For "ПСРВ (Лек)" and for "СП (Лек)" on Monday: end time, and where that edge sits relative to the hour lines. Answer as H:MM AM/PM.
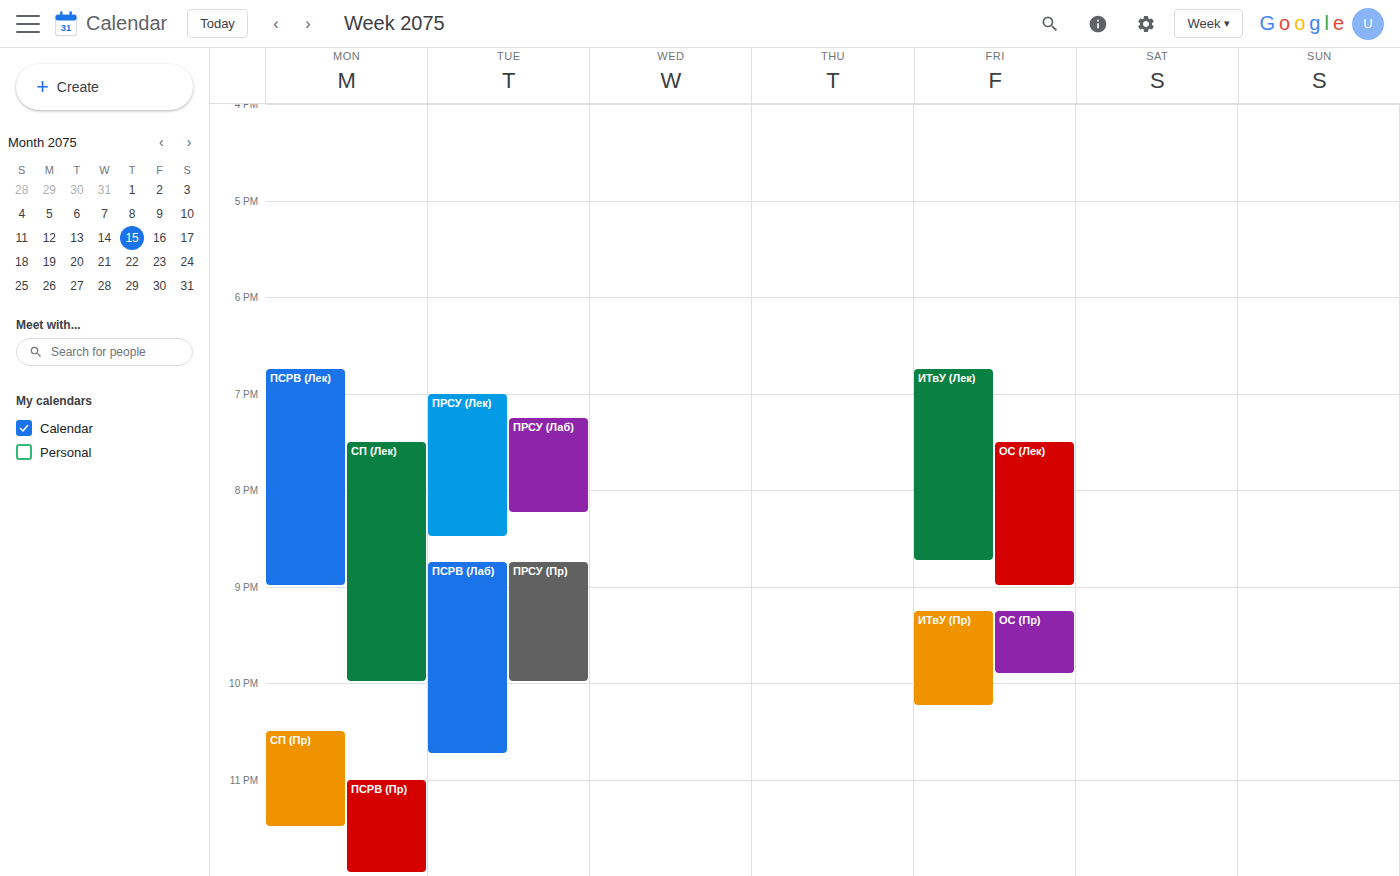
"ПСРВ (Лек)": 9:00 PM, exactly on the 9 PM line. "СП (Лек)": 10:00 PM, exactly on the 10 PM line.